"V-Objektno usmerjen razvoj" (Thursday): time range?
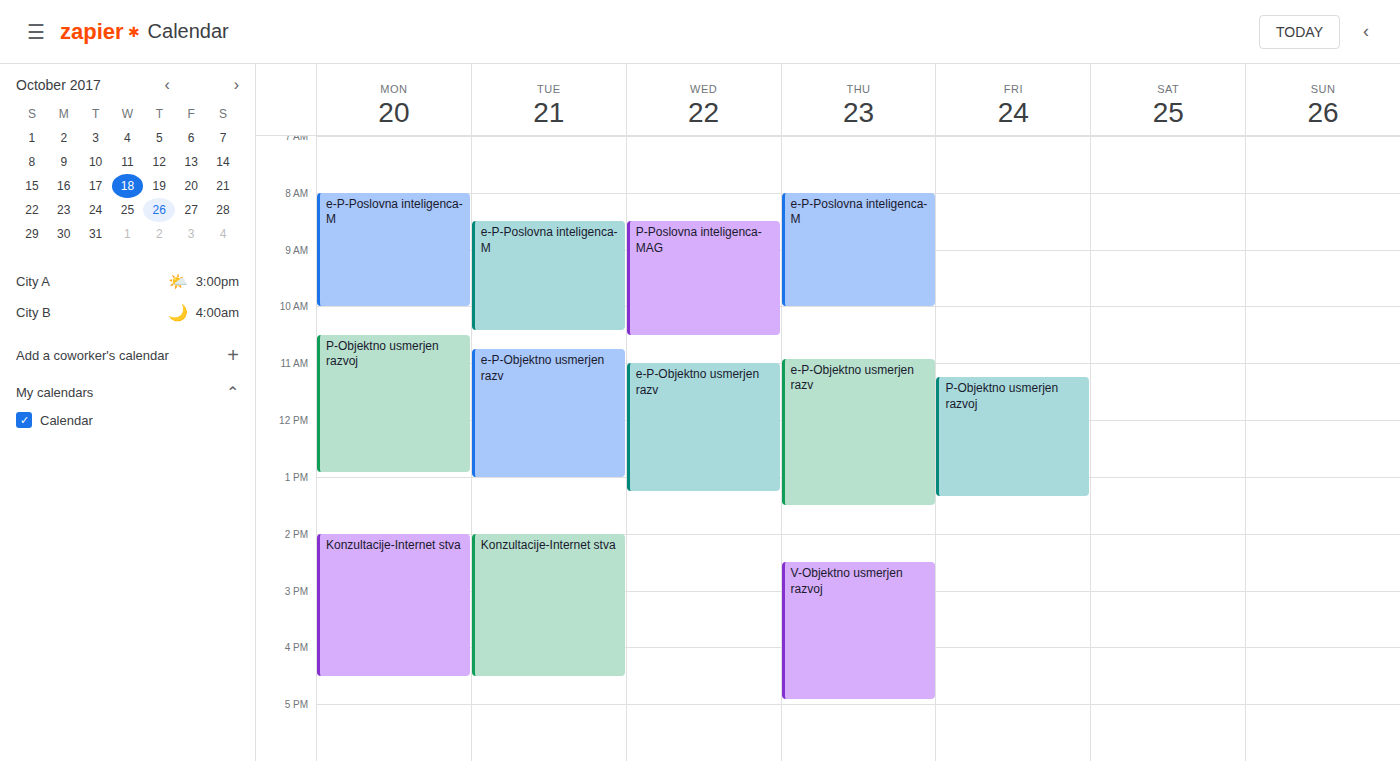
2:30 PM to 4:55 PM